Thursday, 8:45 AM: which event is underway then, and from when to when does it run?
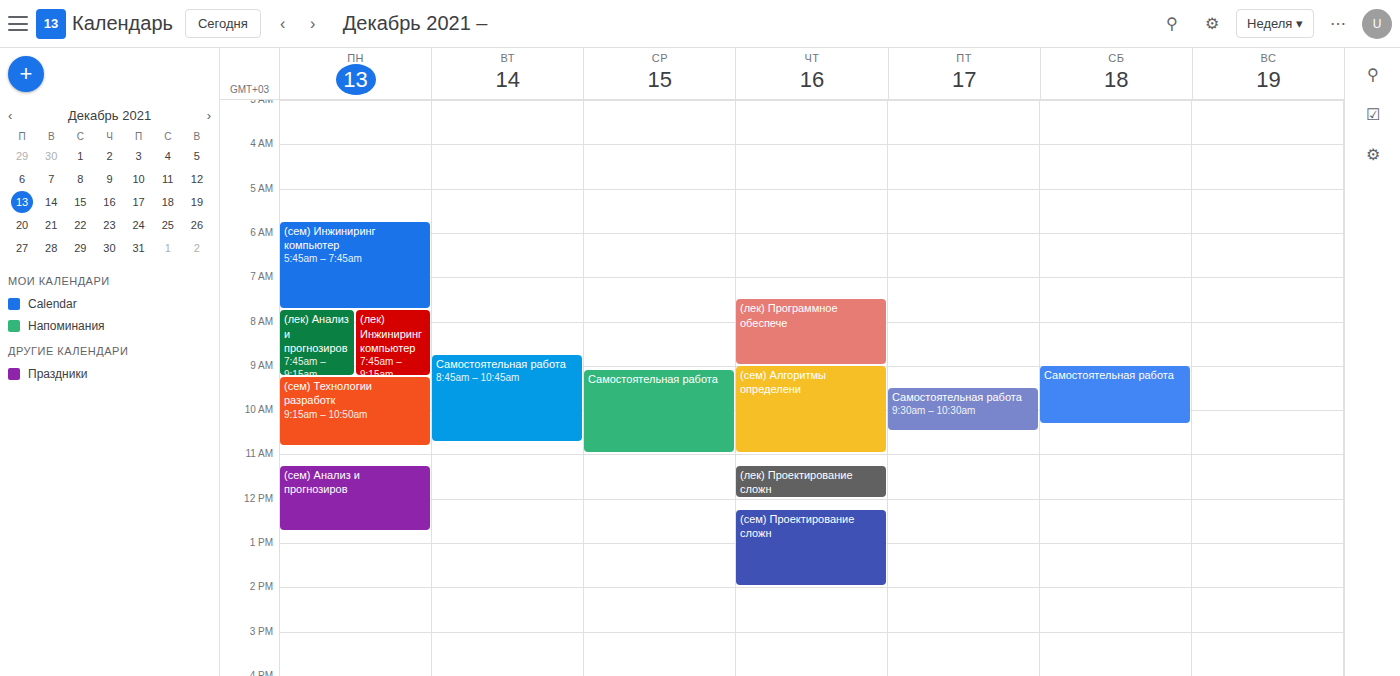
"(лек) Программное обеспече", 7:30 AM to 9:00 AM